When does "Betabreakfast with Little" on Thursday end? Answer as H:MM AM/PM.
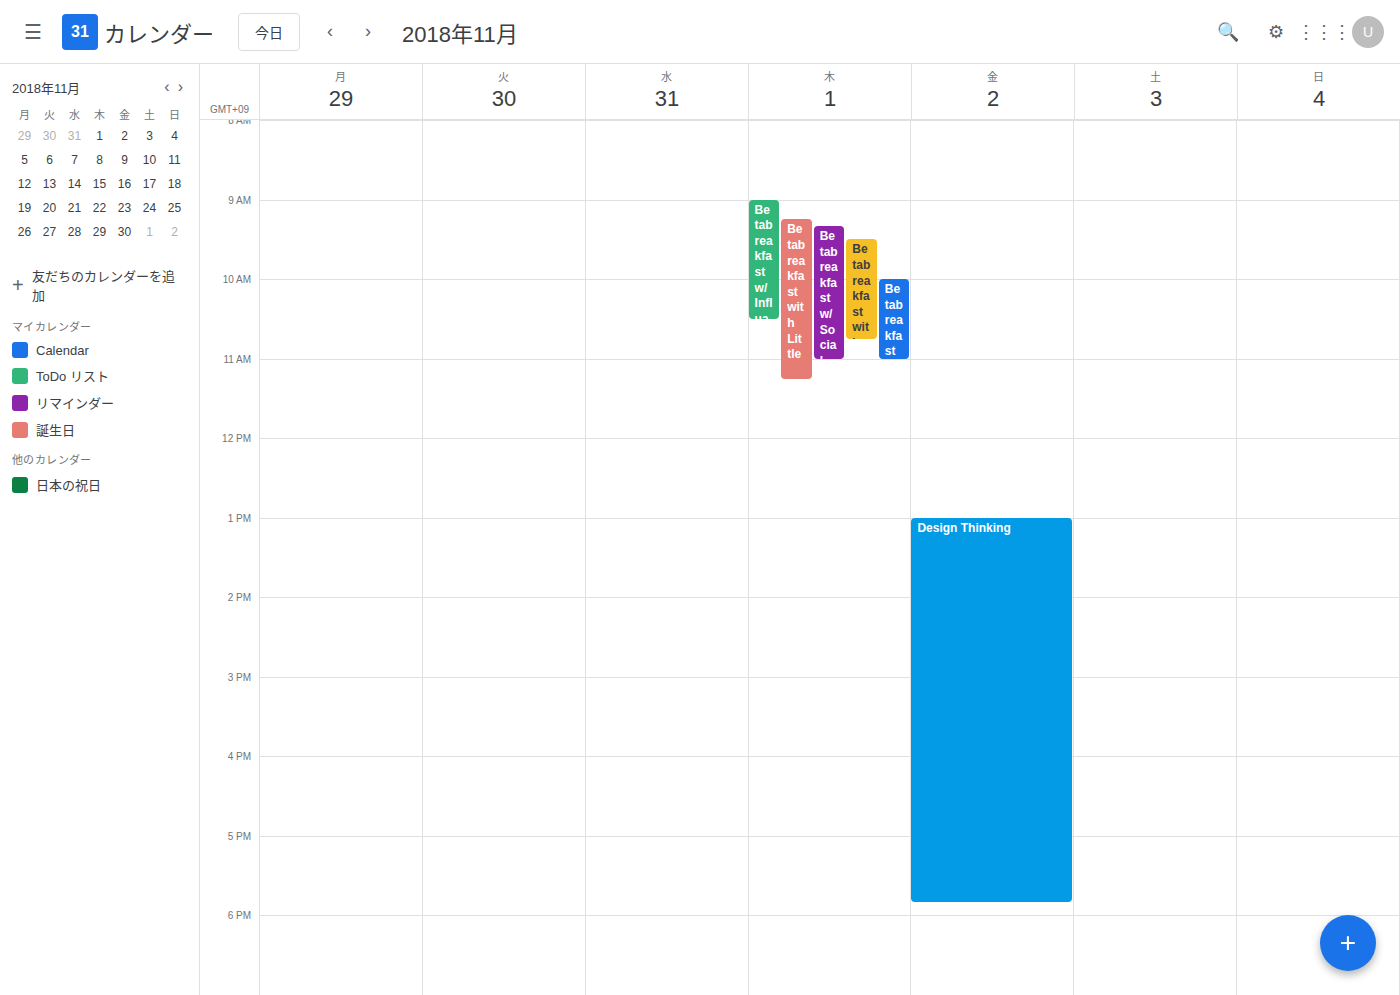
11:15 AM